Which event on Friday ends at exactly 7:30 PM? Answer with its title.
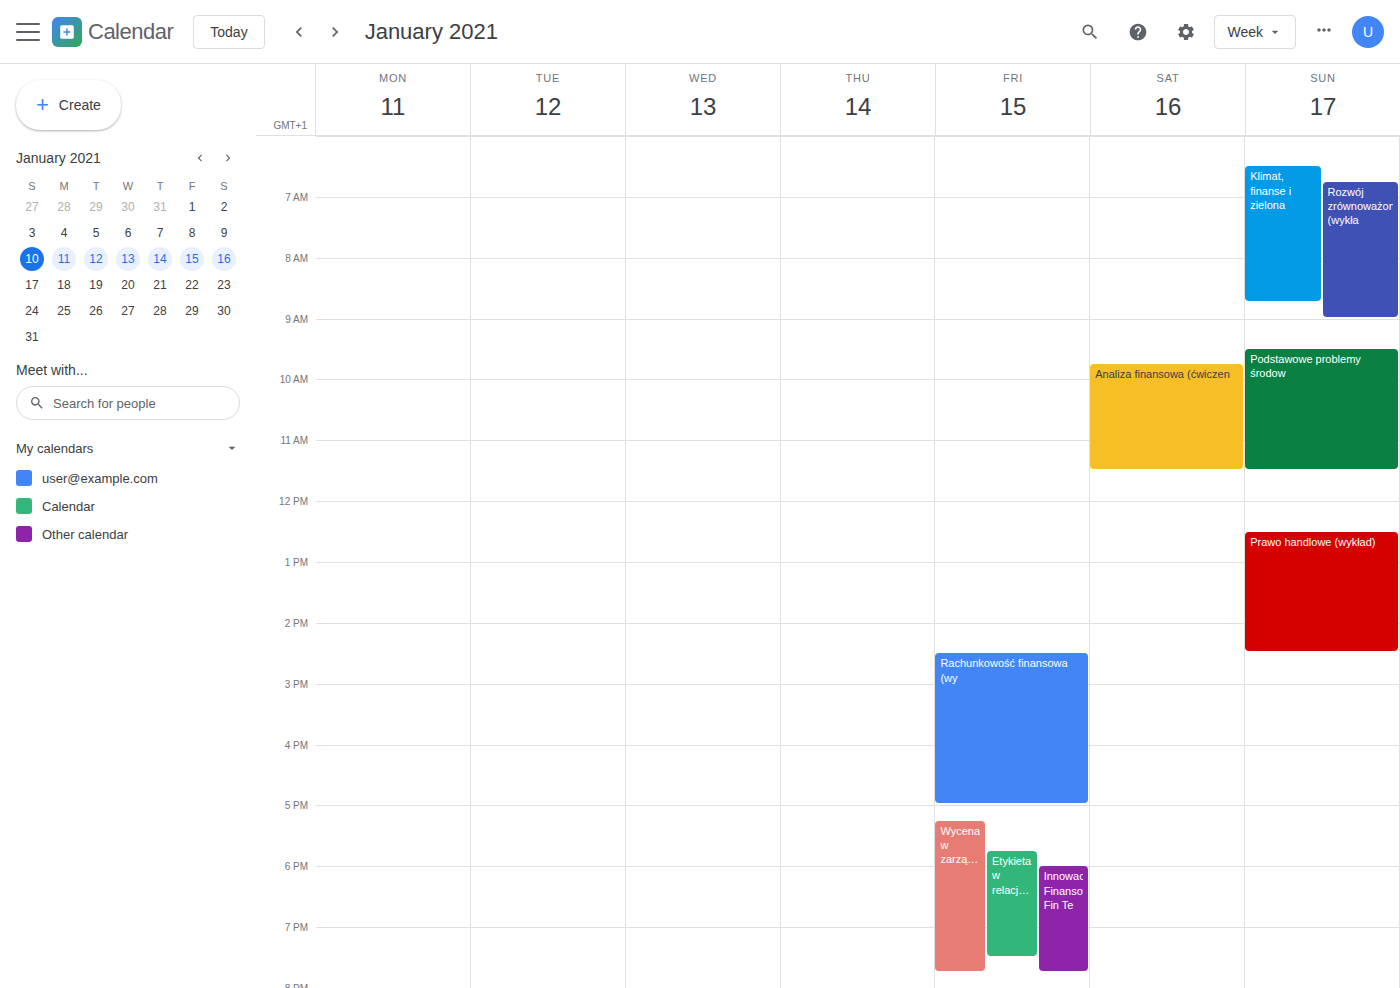
"Etykieta w relacjach zawod"